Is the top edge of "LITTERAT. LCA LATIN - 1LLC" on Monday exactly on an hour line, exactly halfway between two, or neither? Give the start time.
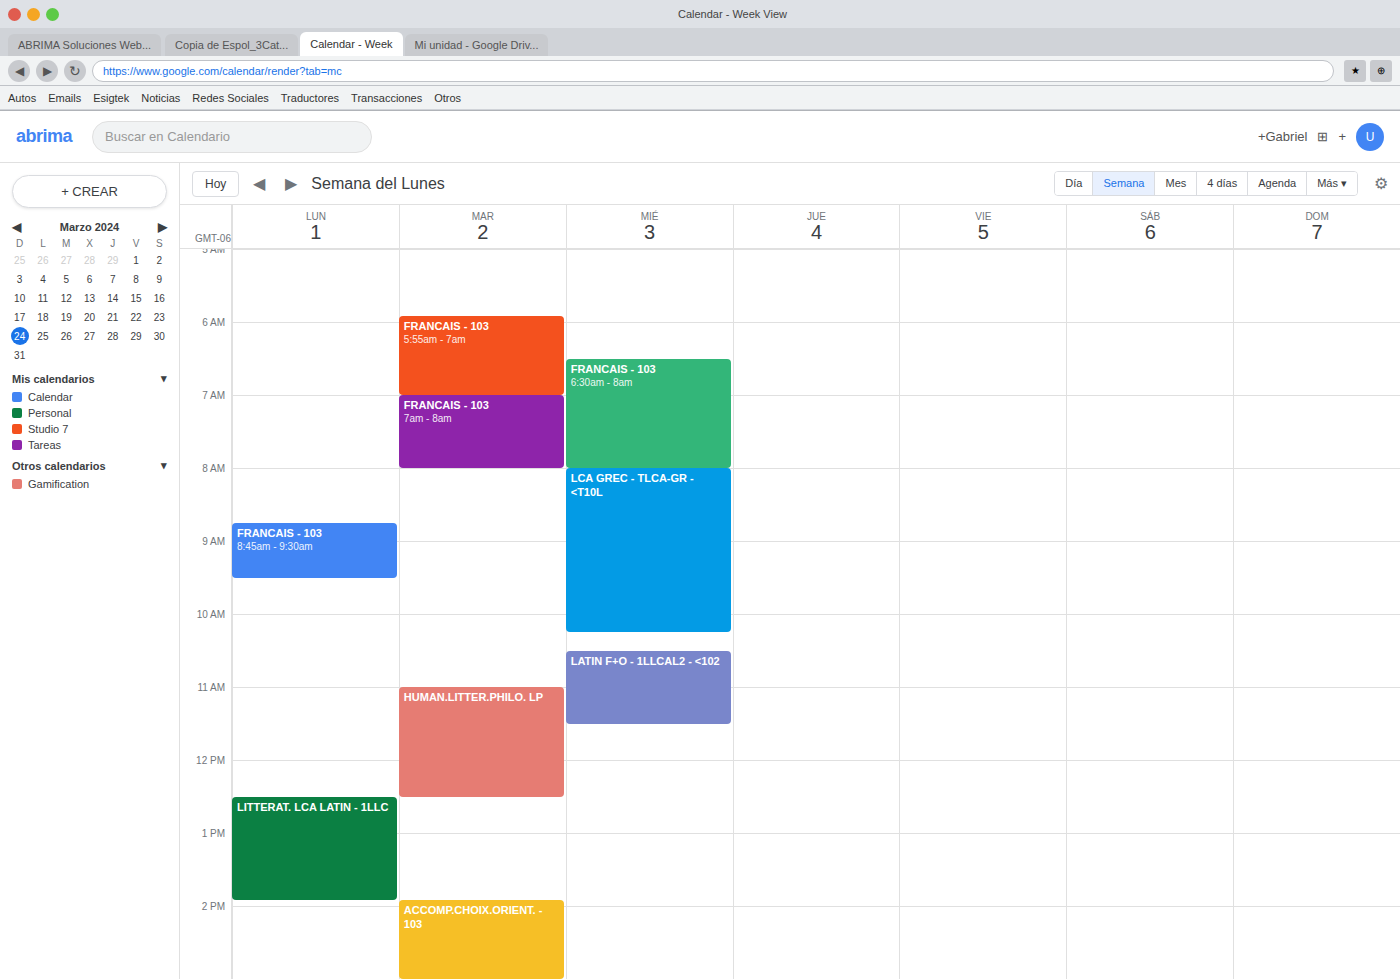
12:30 PM -- halfway between the 12 PM and 1 PM lines.